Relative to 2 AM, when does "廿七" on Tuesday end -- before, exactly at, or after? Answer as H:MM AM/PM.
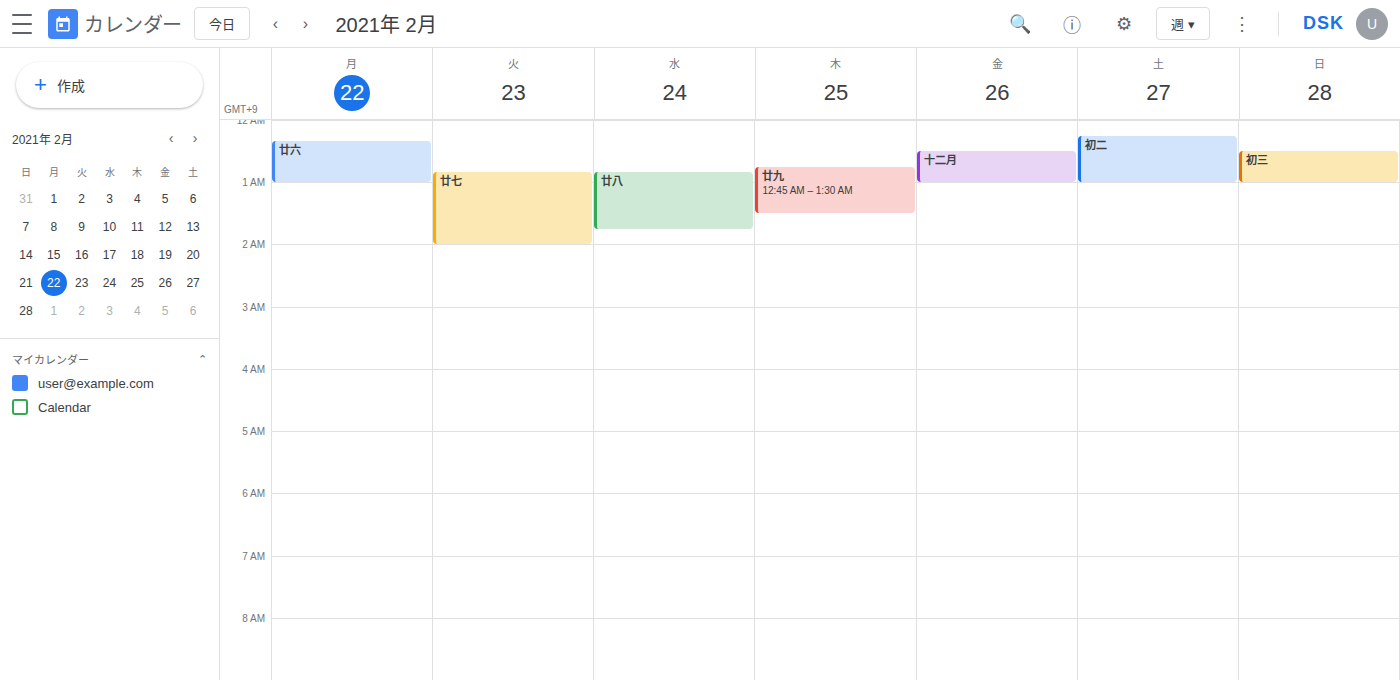
2:00 AM -- exactly at 2 AM, on the 2 AM line.